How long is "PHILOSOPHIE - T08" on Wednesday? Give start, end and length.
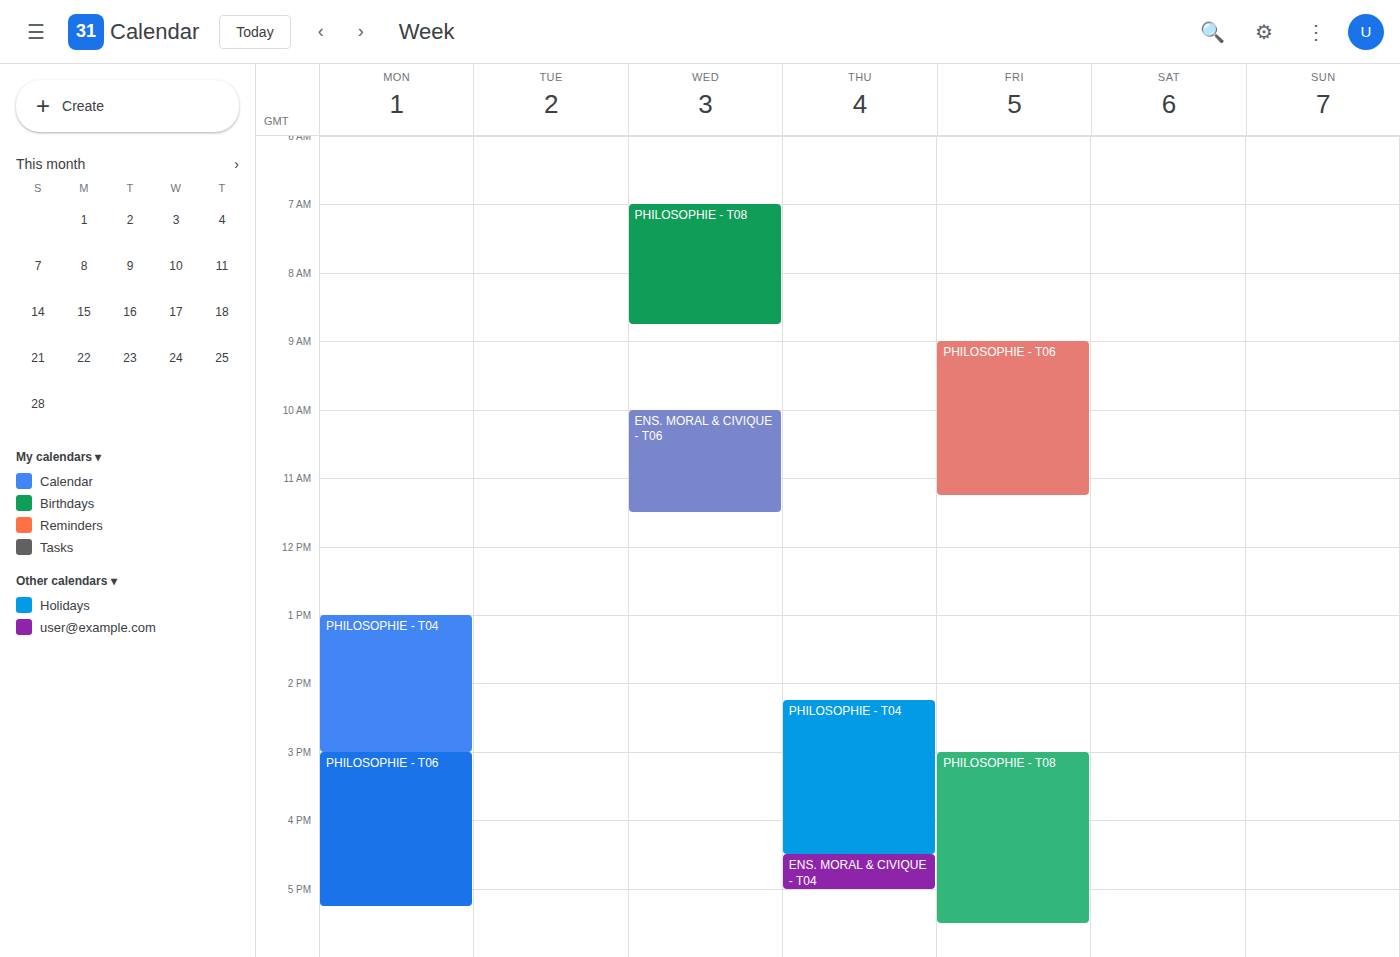
7:00 AM to 8:45 AM, 1 hour 45 minutes